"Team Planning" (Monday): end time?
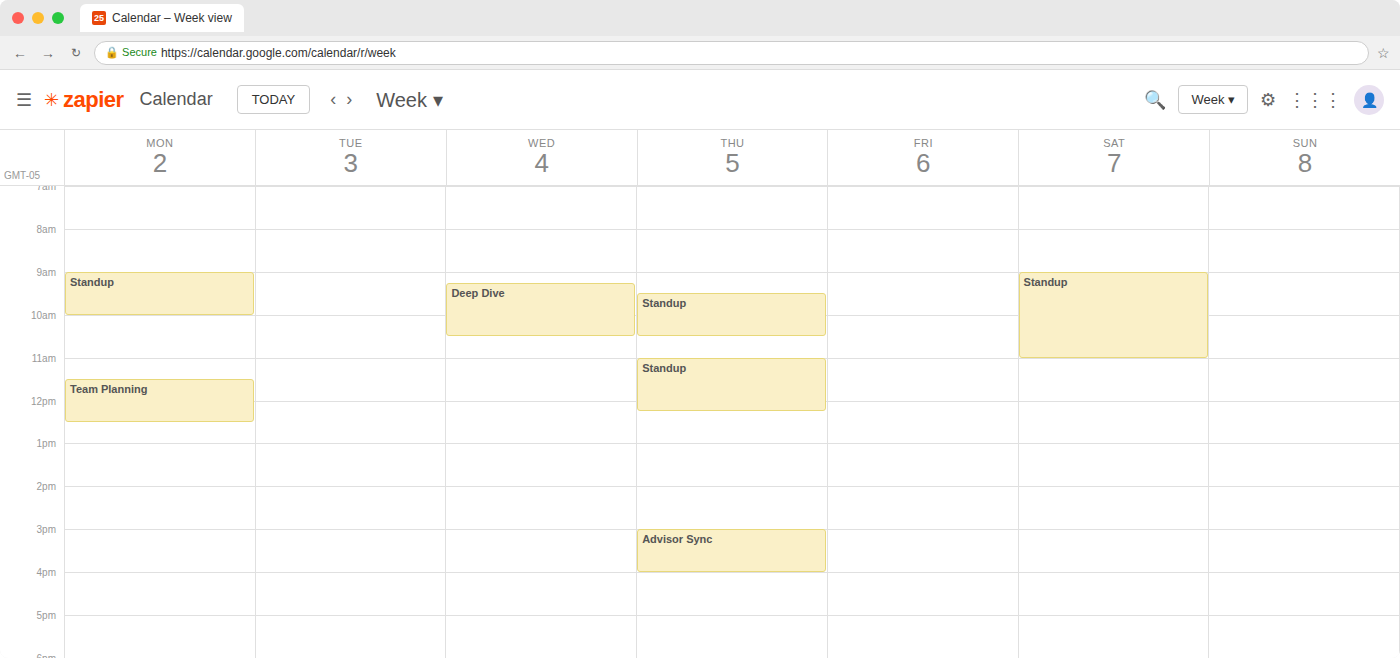
12:30 PM